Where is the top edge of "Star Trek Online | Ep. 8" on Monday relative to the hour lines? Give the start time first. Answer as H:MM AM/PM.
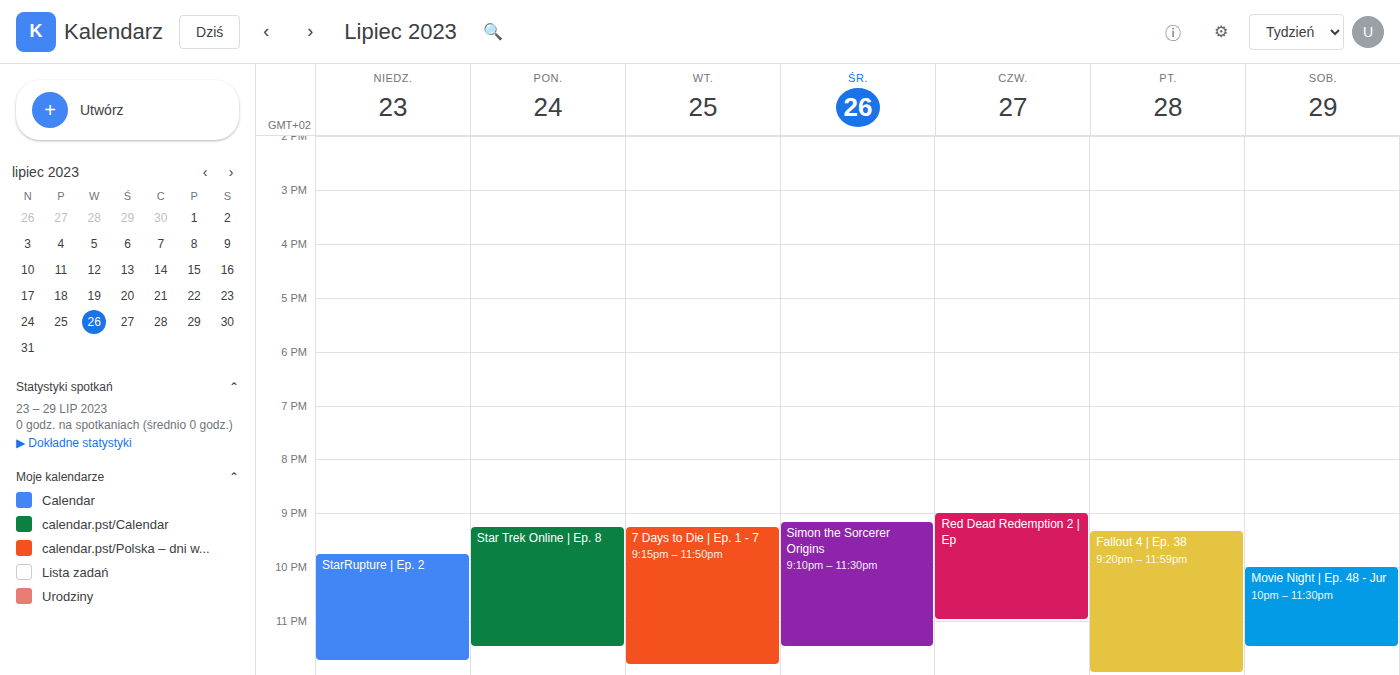
9:15 PM -- neither: a quarter of the way from the 9 PM line to the 10 PM line.